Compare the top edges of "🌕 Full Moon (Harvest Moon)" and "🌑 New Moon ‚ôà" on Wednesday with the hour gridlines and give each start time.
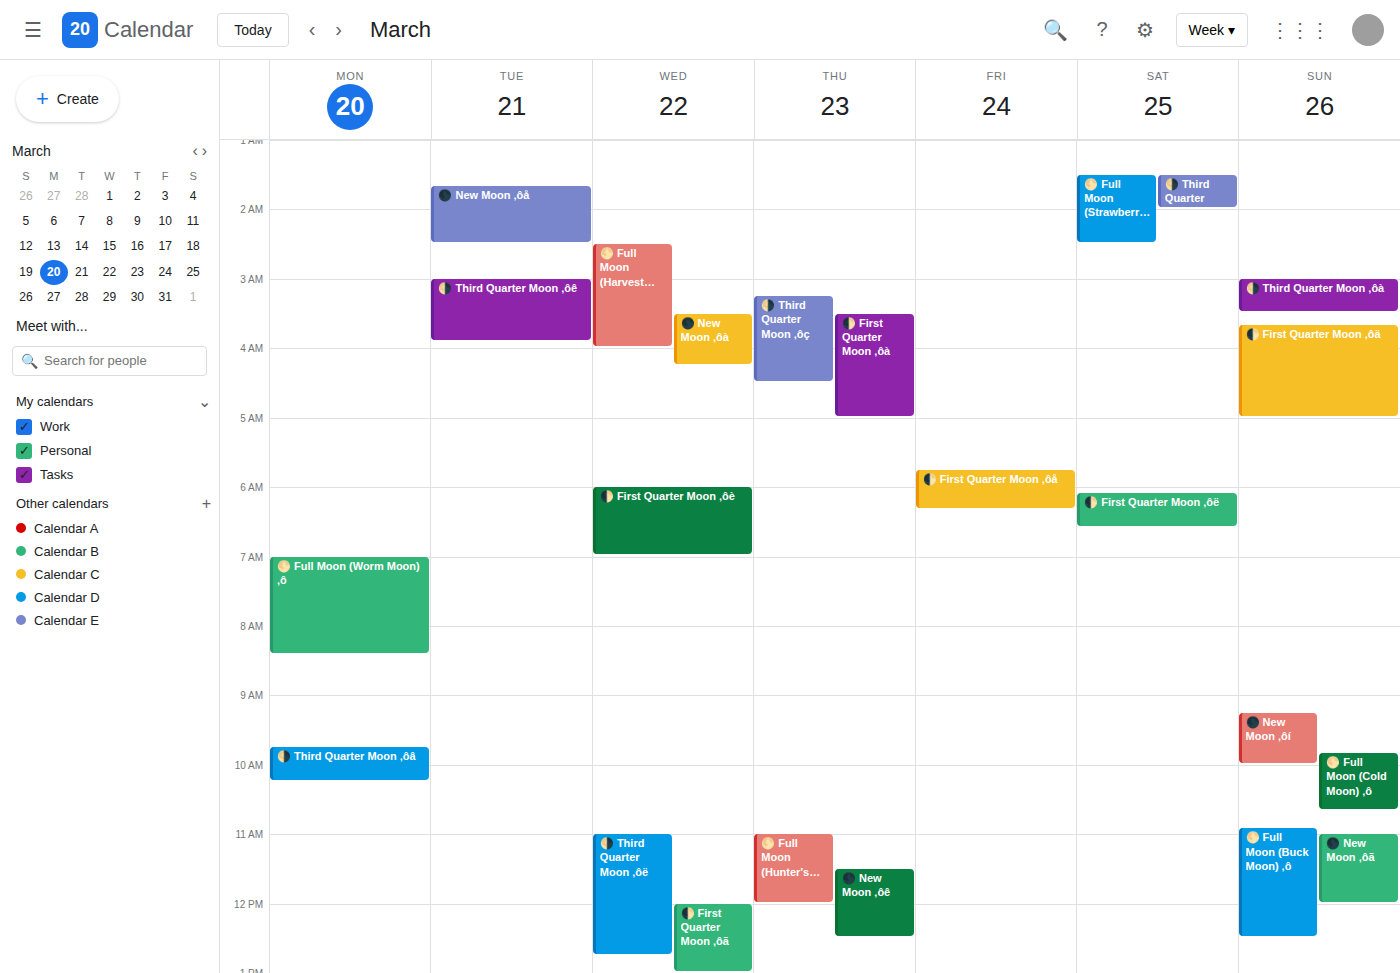
"🌕 Full Moon (Harvest Moon)": 2:30 AM, halfway between the 2 AM and 3 AM lines. "🌑 New Moon ‚ôà": 3:30 AM, halfway between the 3 AM and 4 AM lines.